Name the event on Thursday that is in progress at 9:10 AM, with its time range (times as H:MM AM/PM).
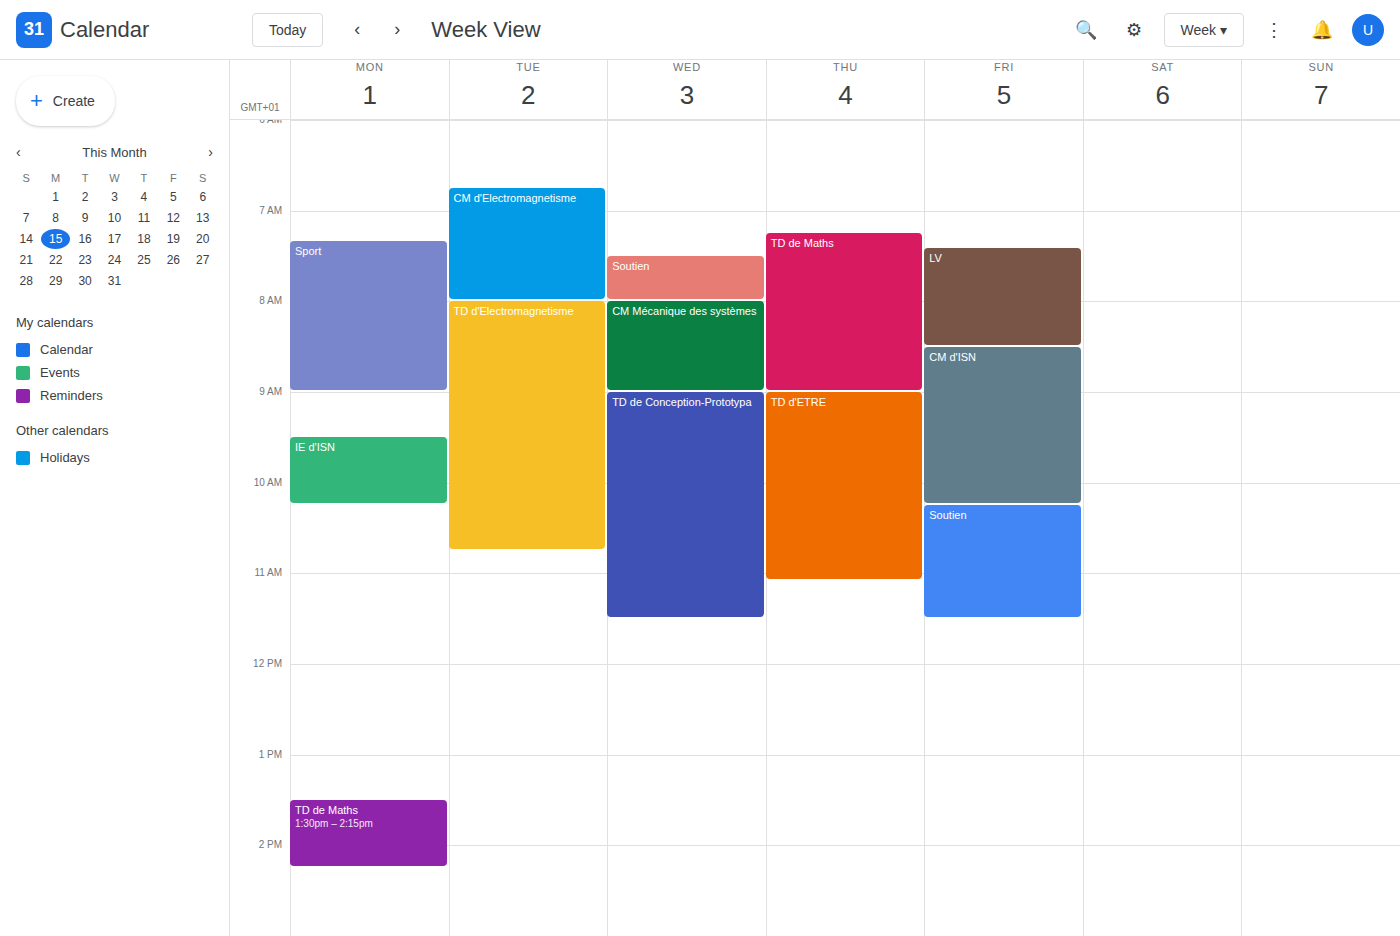
"TD d'ETRE", 9:00 AM to 11:05 AM